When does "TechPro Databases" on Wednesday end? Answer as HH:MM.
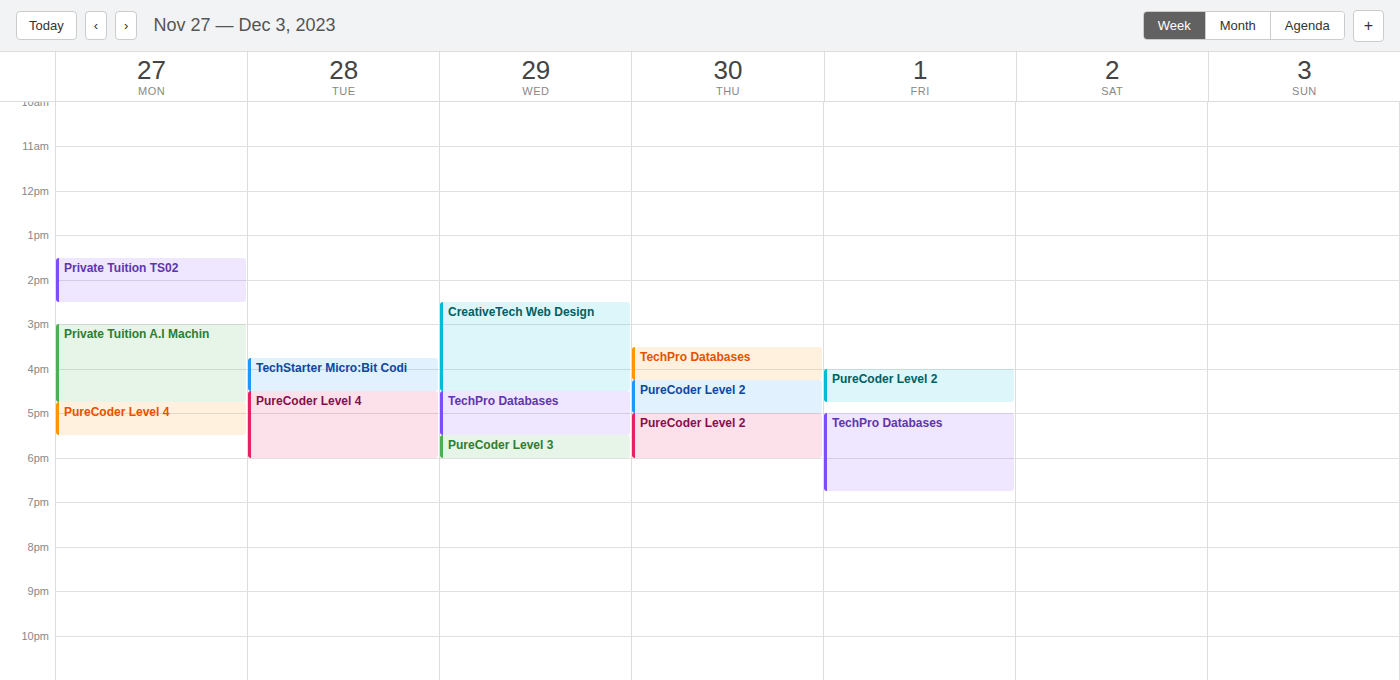
17:30